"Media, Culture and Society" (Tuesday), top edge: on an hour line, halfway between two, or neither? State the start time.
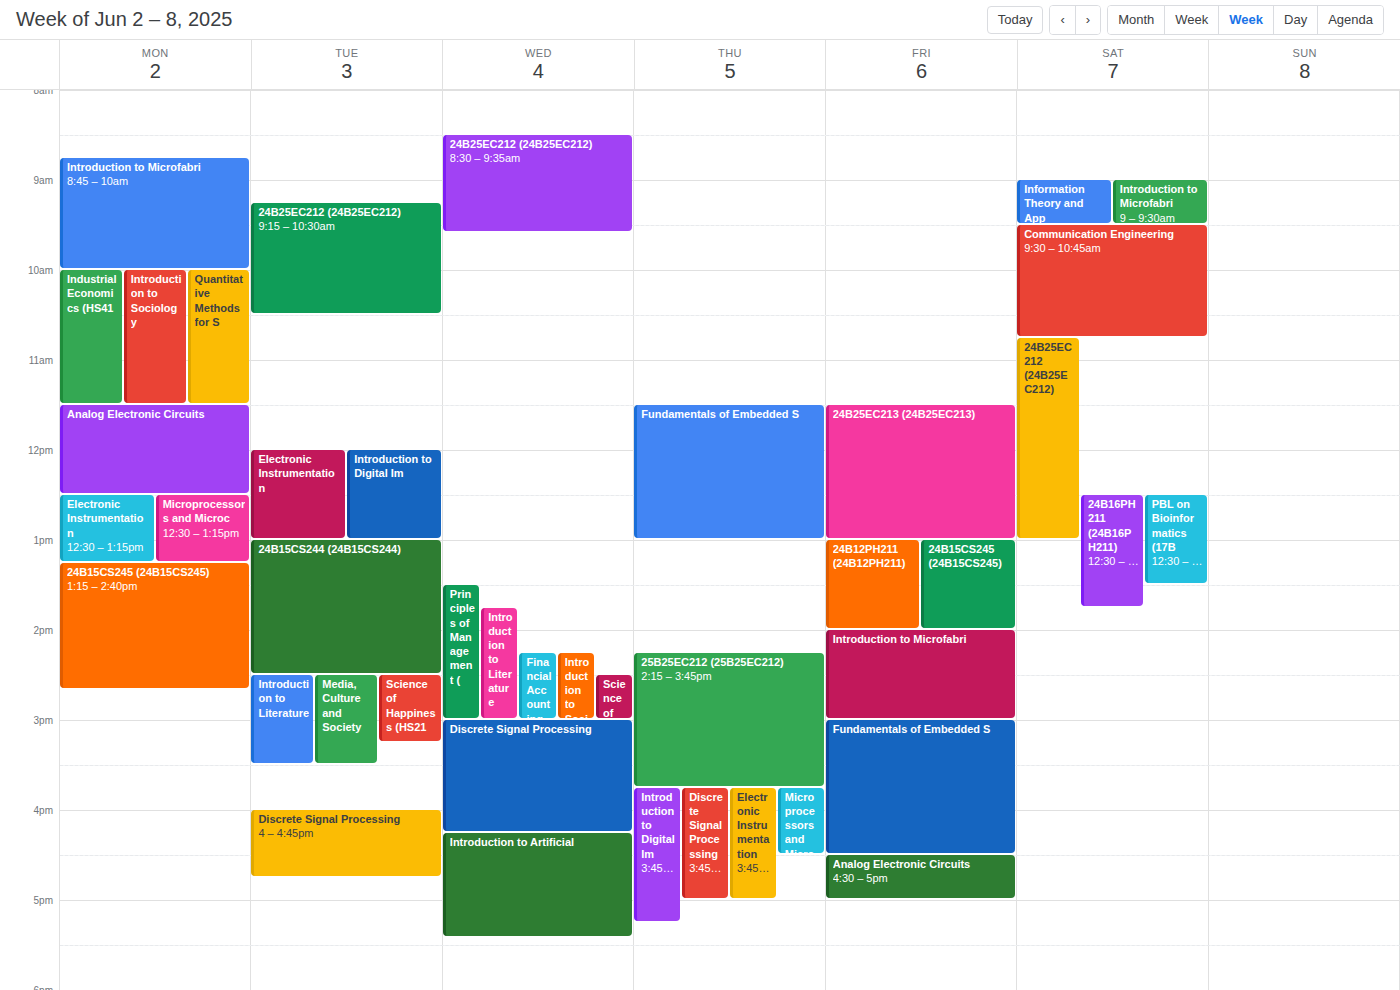
2:30 PM -- halfway between the 2 PM and 3 PM lines.